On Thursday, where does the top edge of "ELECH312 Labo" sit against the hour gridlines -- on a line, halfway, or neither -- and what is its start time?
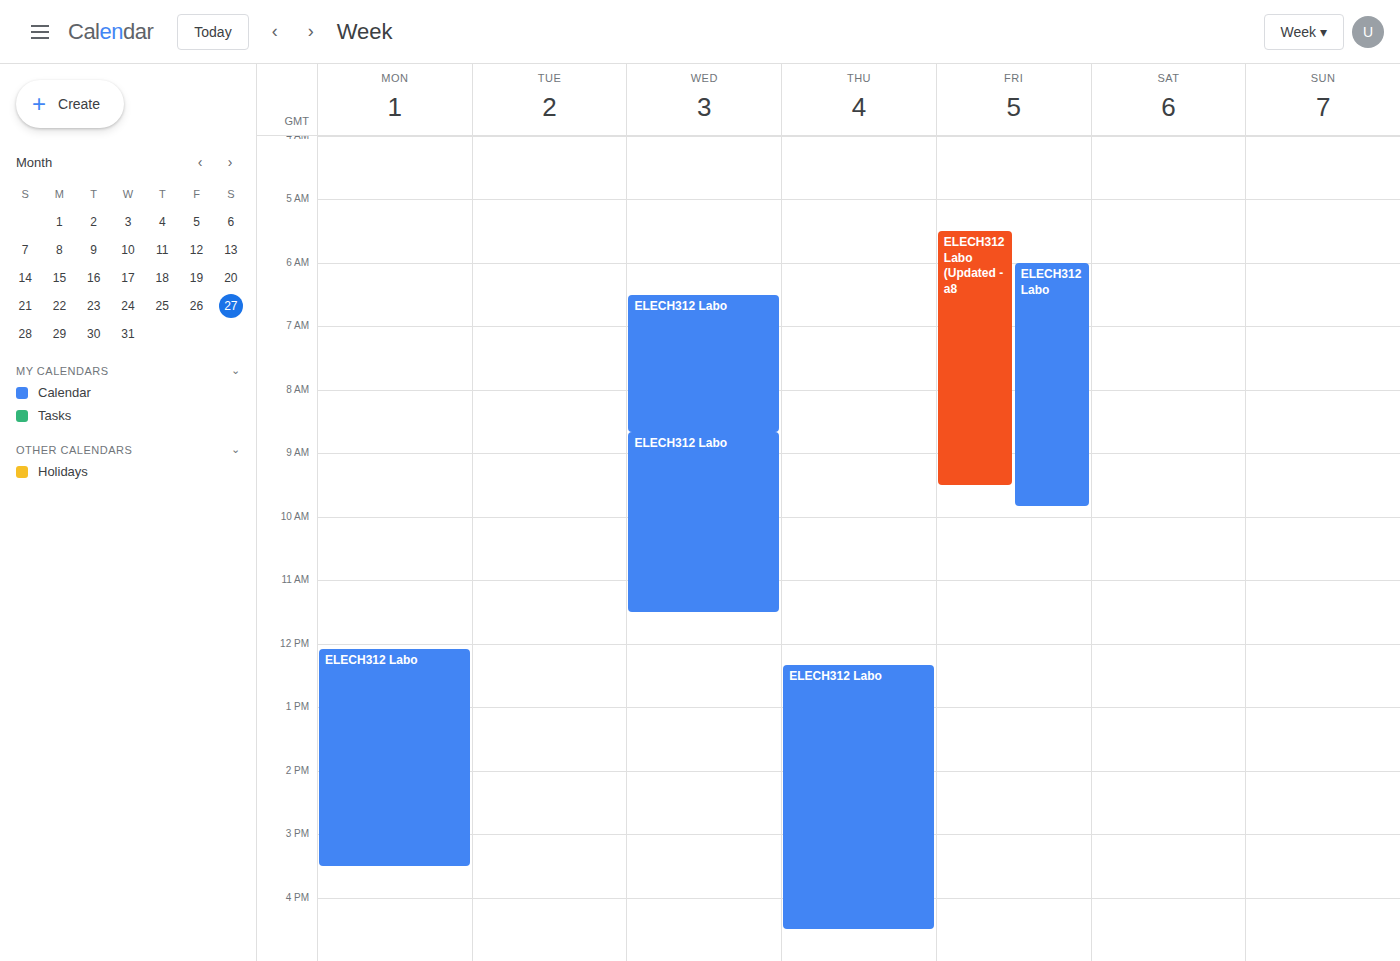
12:20 PM -- neither: 20 minutes below the 12 PM line and 40 minutes above the 1 PM line.